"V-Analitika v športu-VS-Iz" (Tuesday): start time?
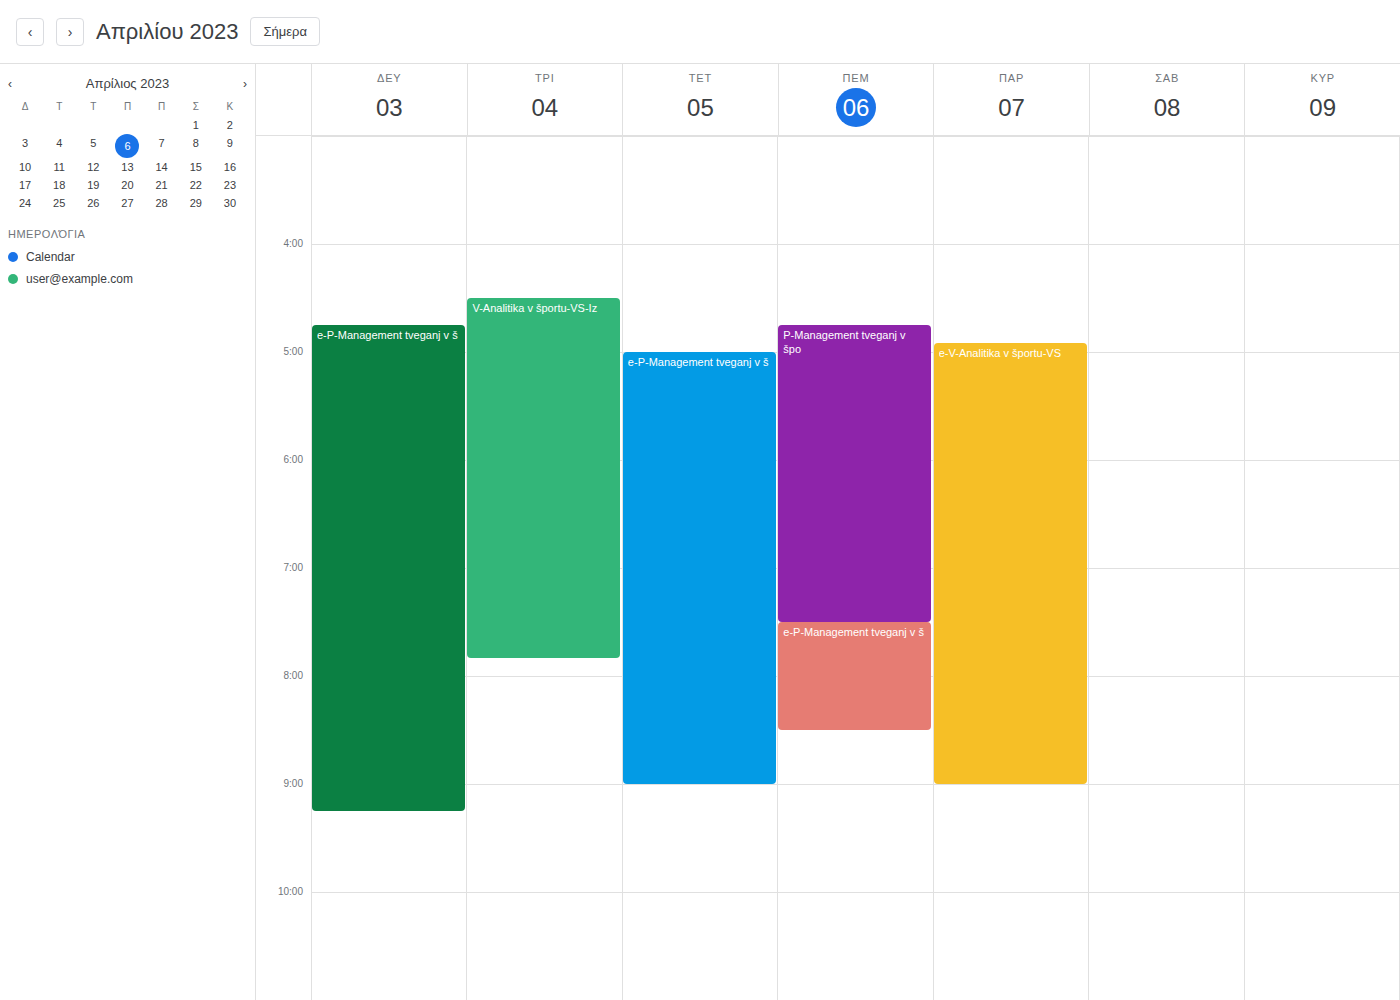
4:30 PM